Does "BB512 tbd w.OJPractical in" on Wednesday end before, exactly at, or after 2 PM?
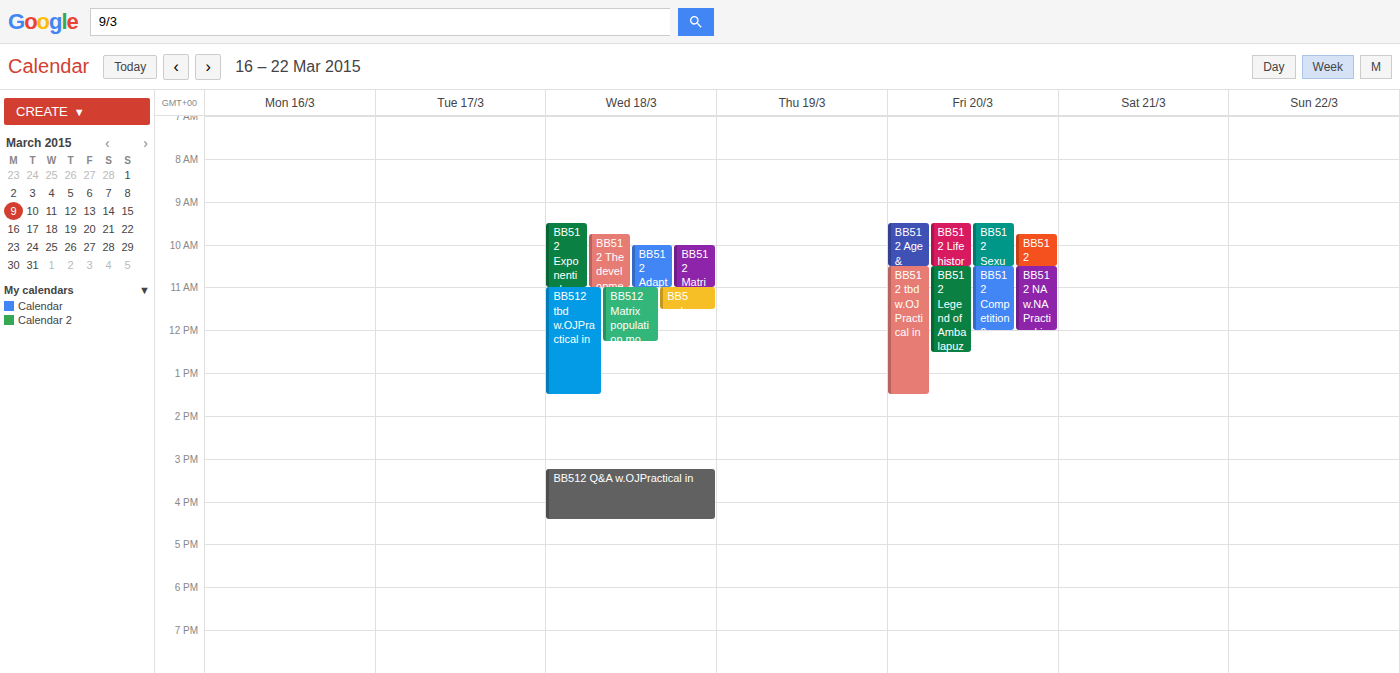
1:30 PM -- before 2 PM, 30 minutes above the 2 PM line.